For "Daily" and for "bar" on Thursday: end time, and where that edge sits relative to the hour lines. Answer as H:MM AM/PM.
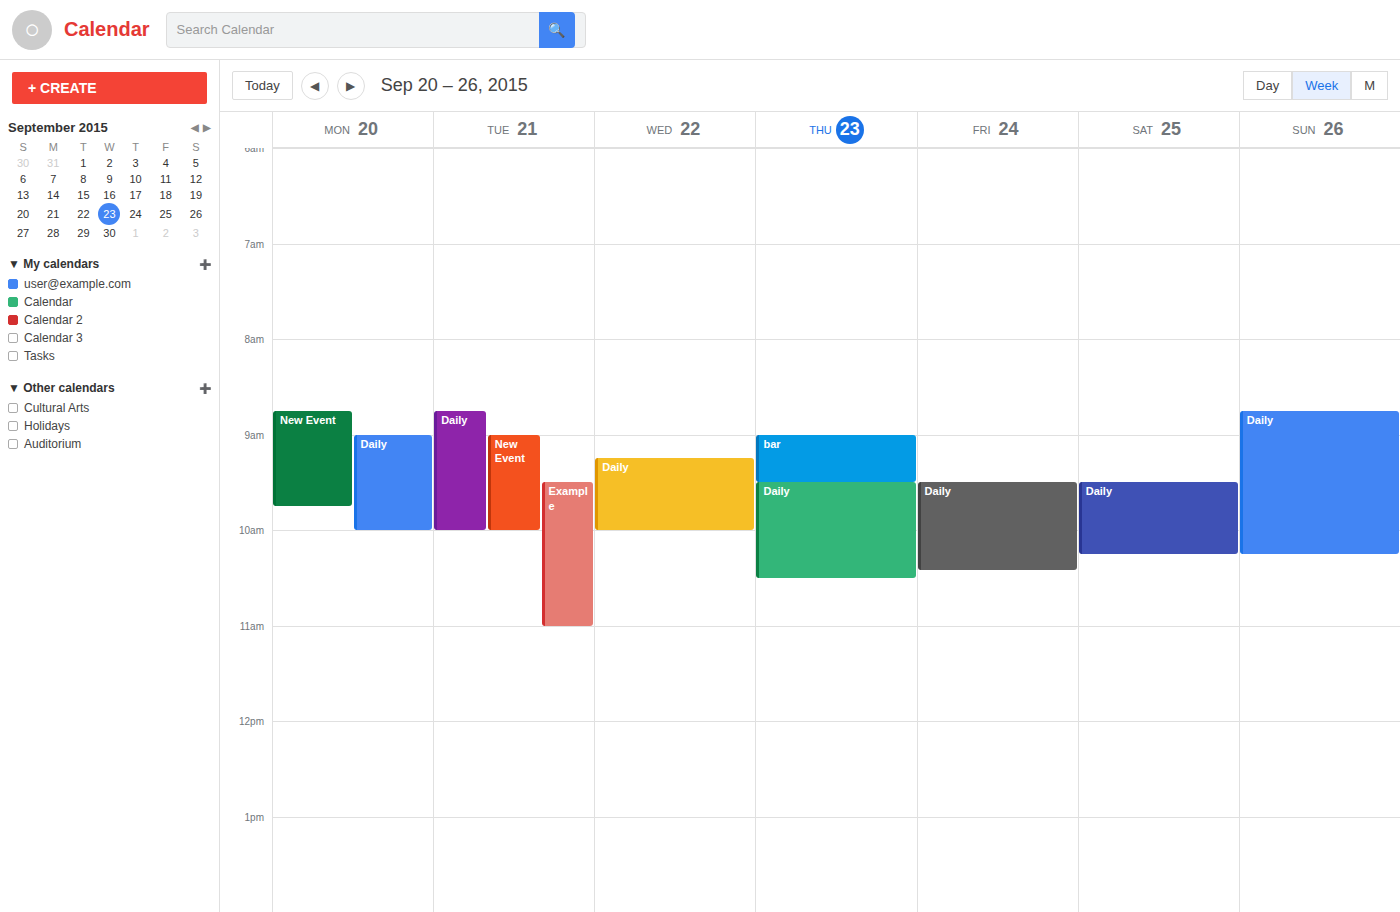
"Daily": 10:30 AM, halfway between the 10 AM and 11 AM lines. "bar": 9:30 AM, halfway between the 9 AM and 10 AM lines.